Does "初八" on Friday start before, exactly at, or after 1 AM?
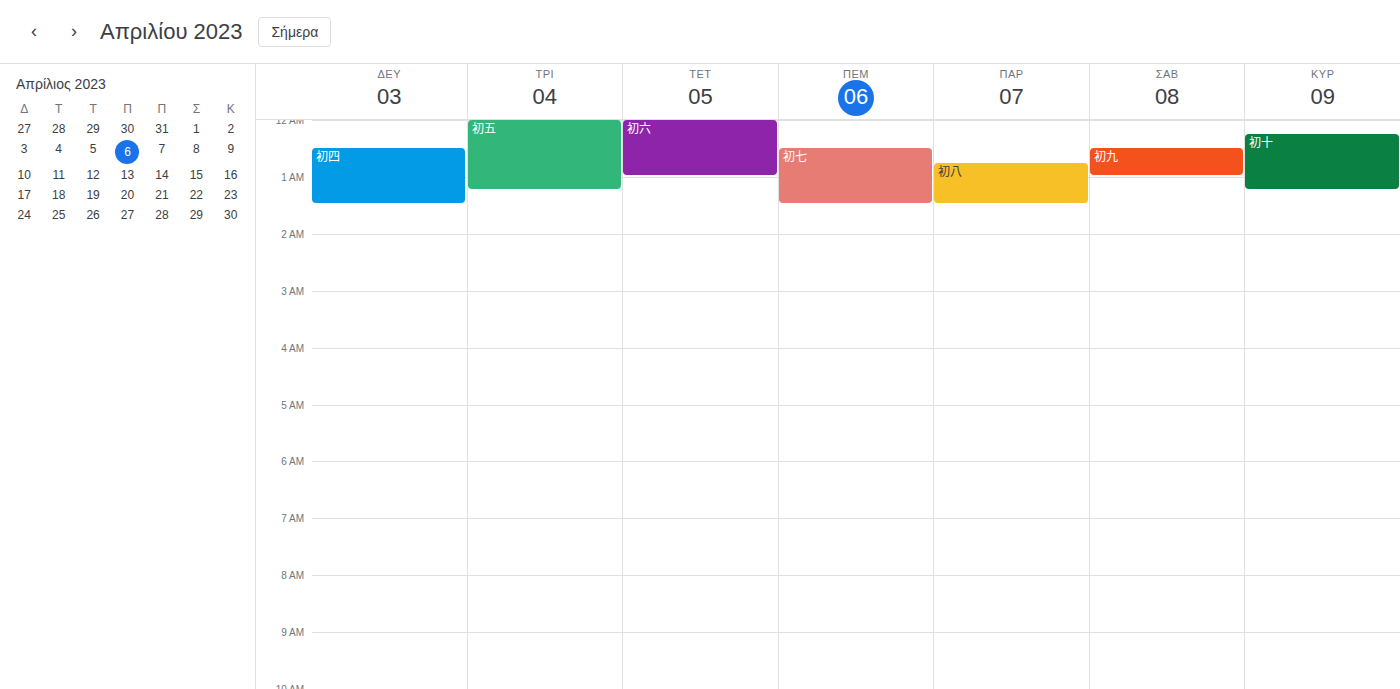
12:45 AM -- before 1 AM, 15 minutes above the 1 AM line.